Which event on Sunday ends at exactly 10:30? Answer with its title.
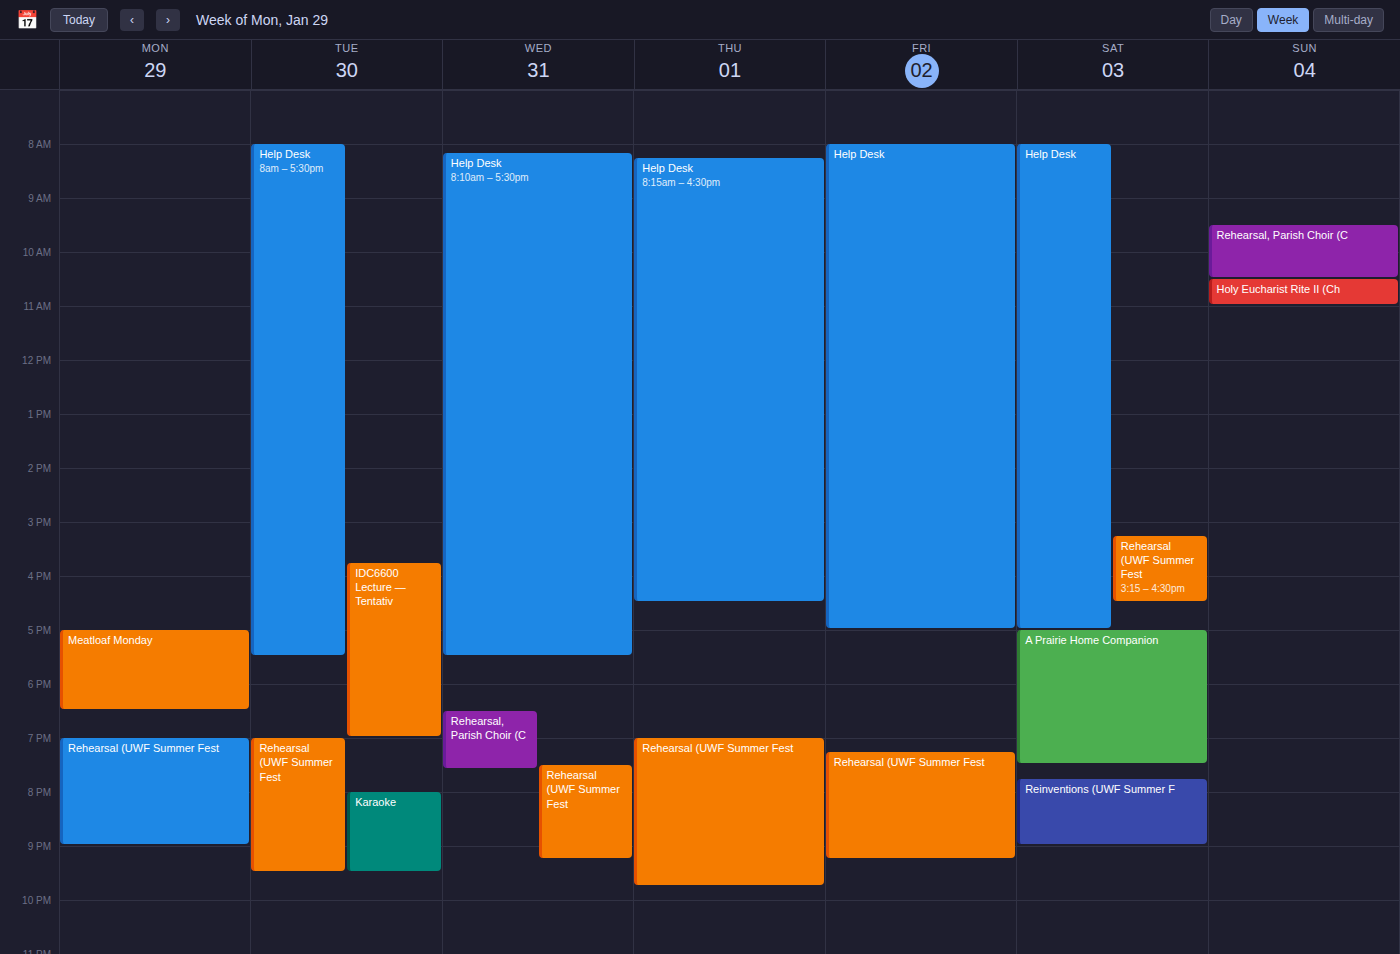
"Rehearsal, Parish Choir (C"